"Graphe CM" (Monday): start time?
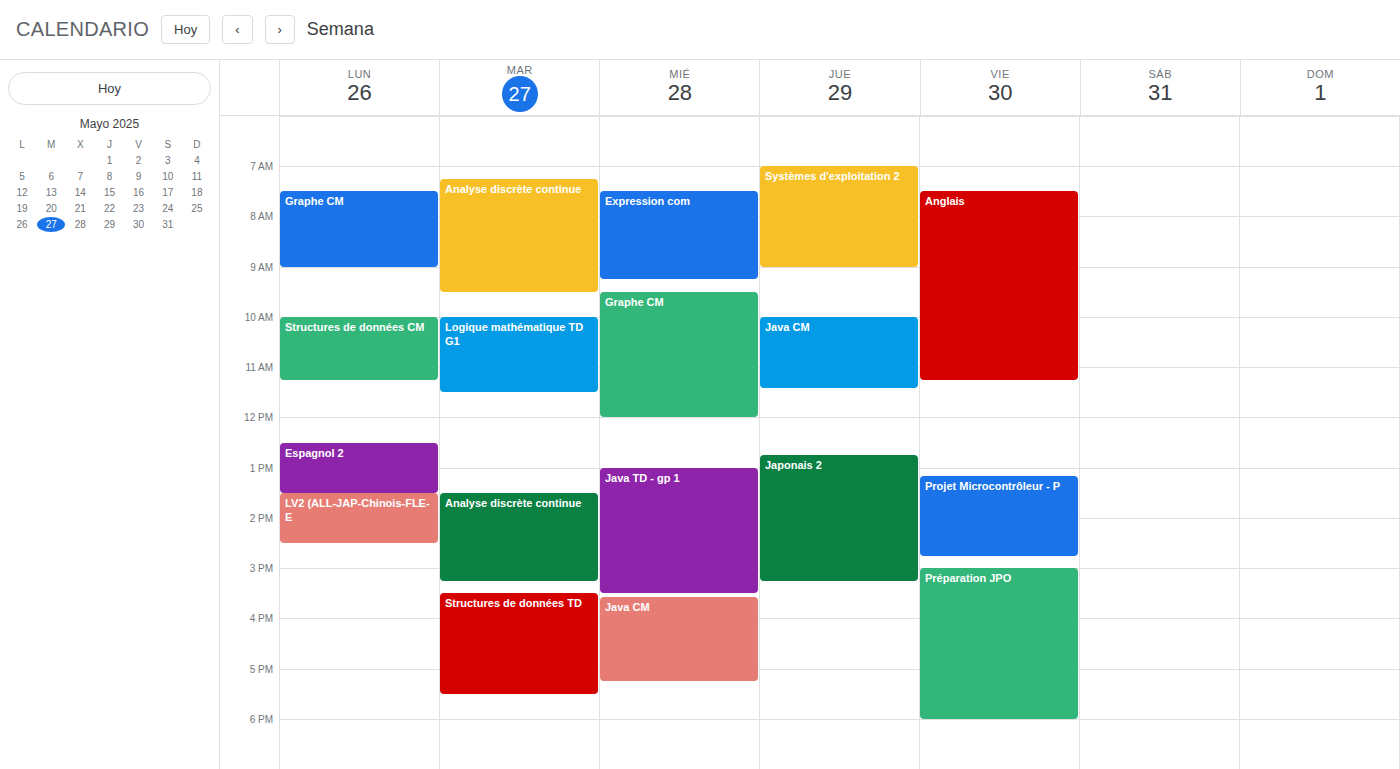
7:30 AM